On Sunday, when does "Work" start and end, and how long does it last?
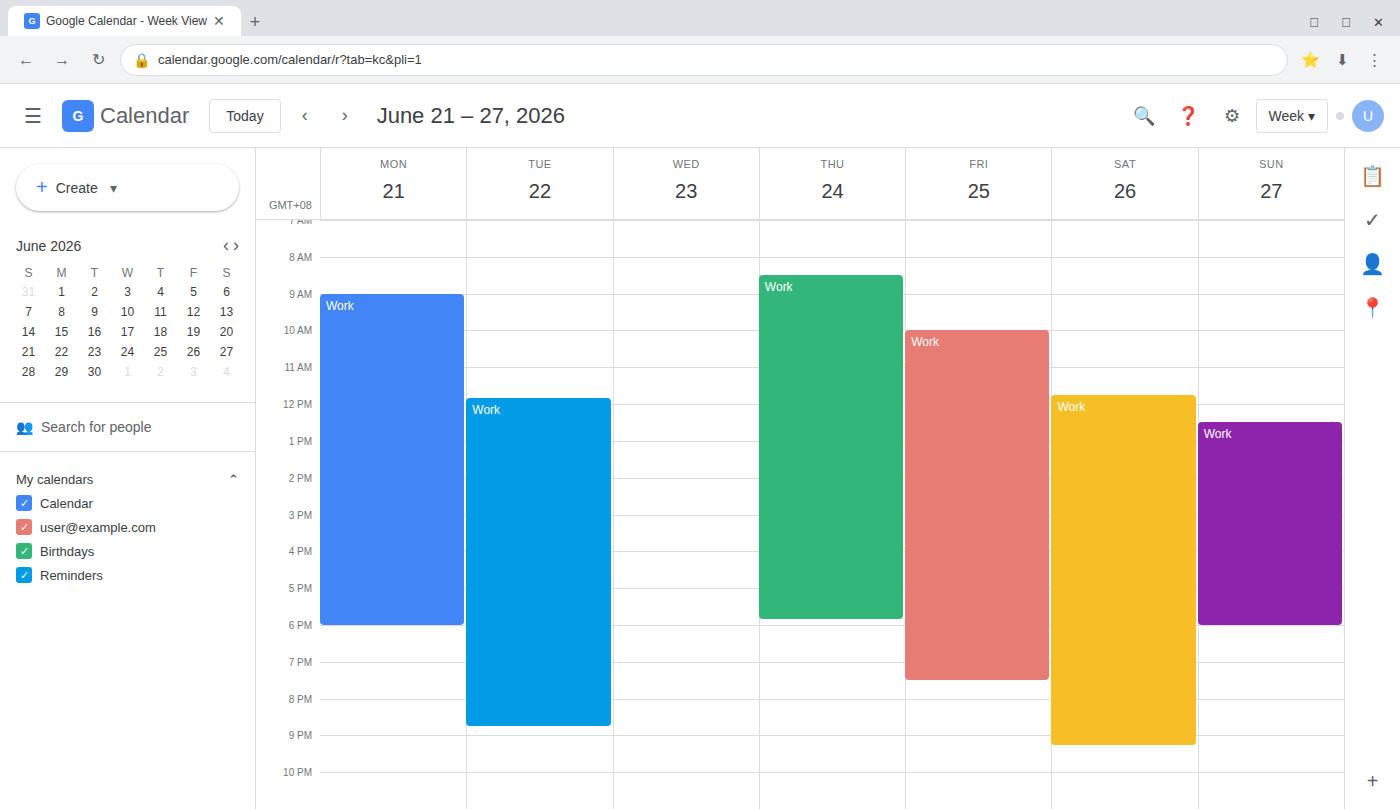
12:30 PM to 6:00 PM, 5 hours 30 minutes